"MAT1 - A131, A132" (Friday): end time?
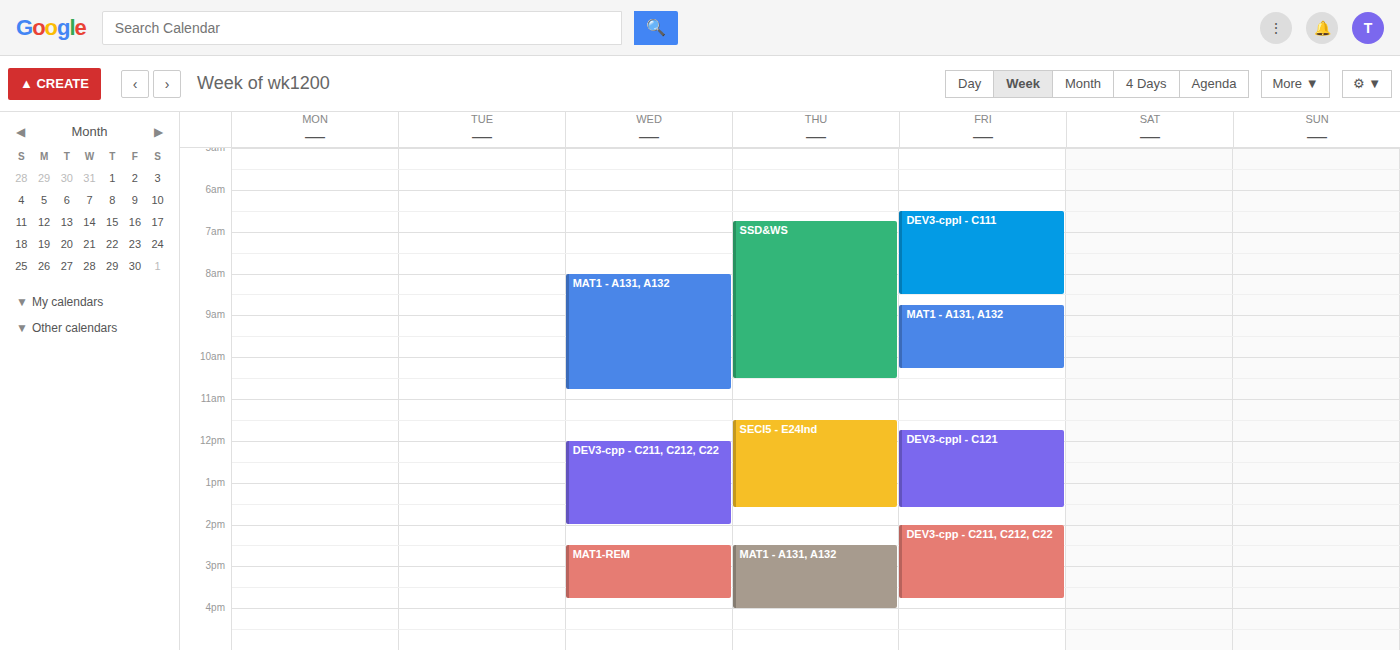
10:15 AM